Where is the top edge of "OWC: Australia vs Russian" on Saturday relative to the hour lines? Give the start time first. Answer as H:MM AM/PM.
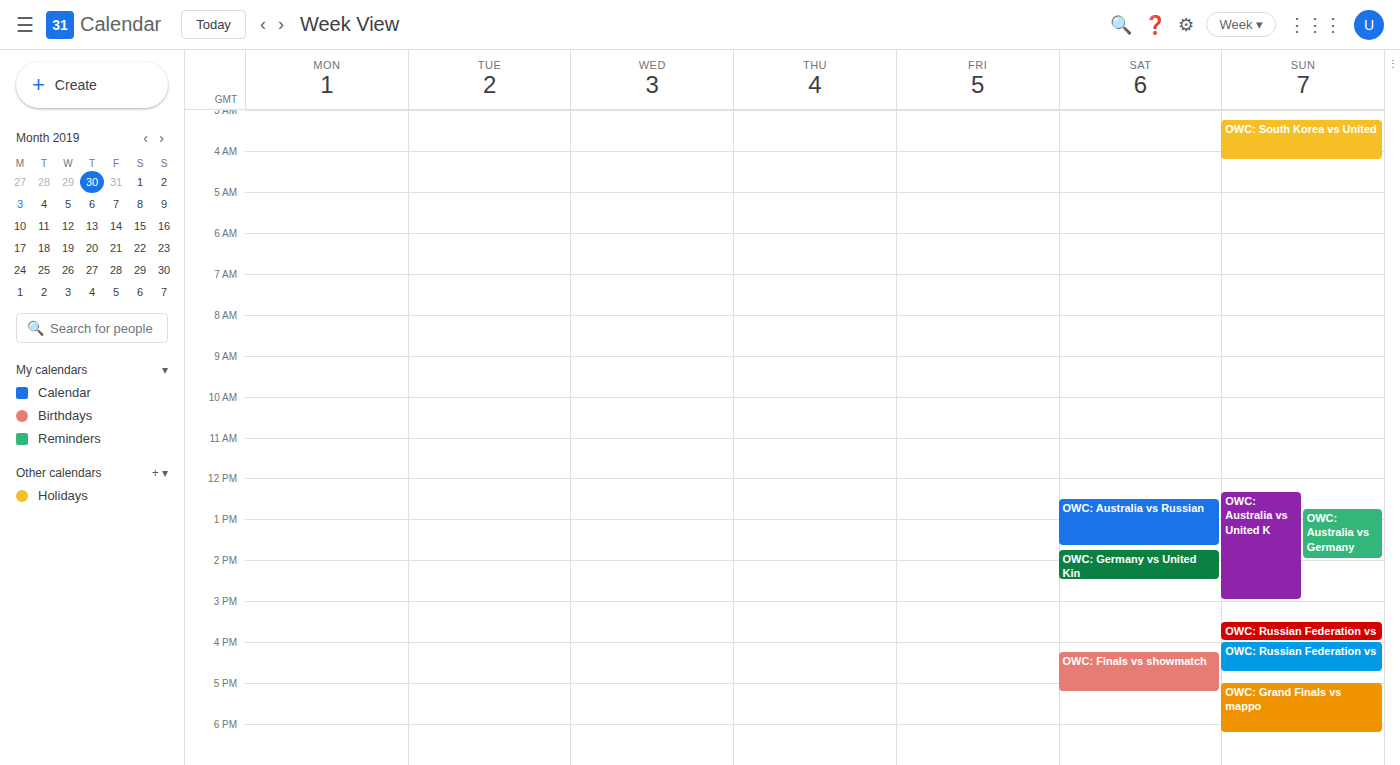
12:30 PM -- halfway between the 12 PM and 1 PM lines.